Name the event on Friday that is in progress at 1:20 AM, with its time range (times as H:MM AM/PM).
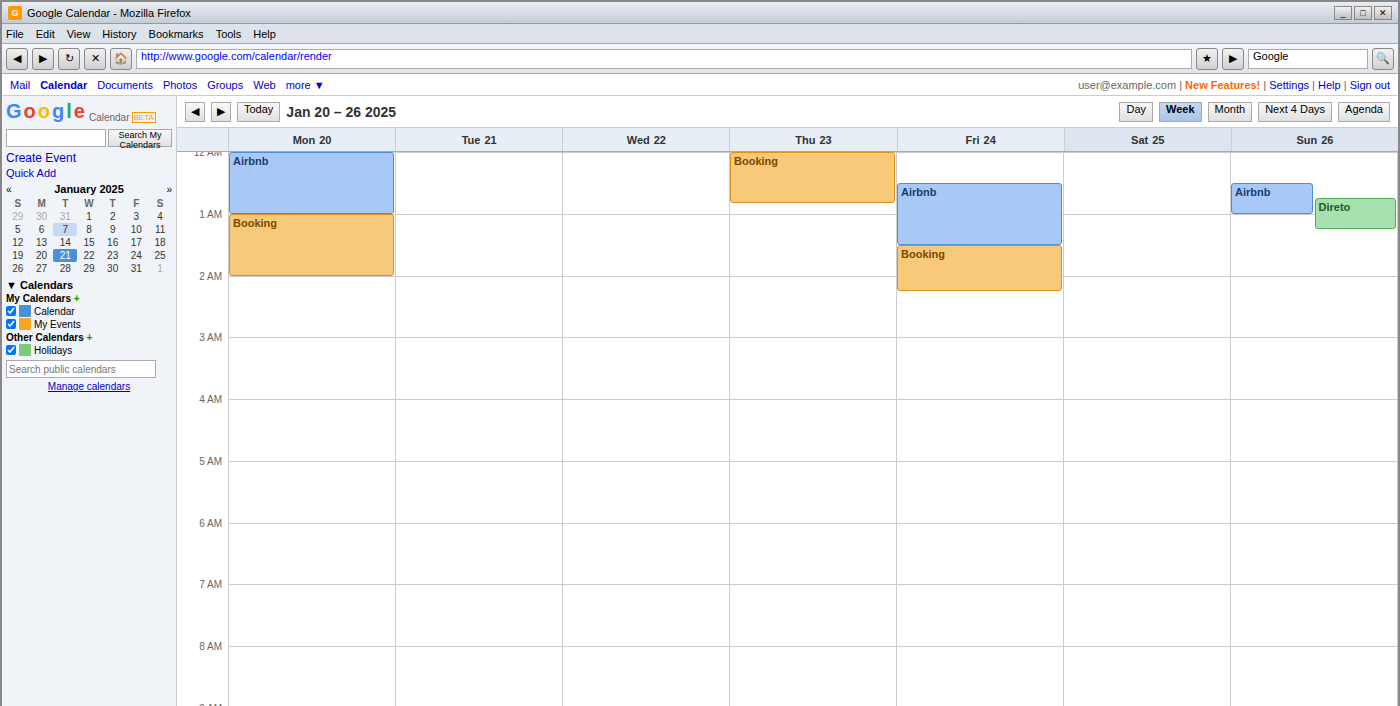
"Airbnb", 12:30 AM to 1:30 AM